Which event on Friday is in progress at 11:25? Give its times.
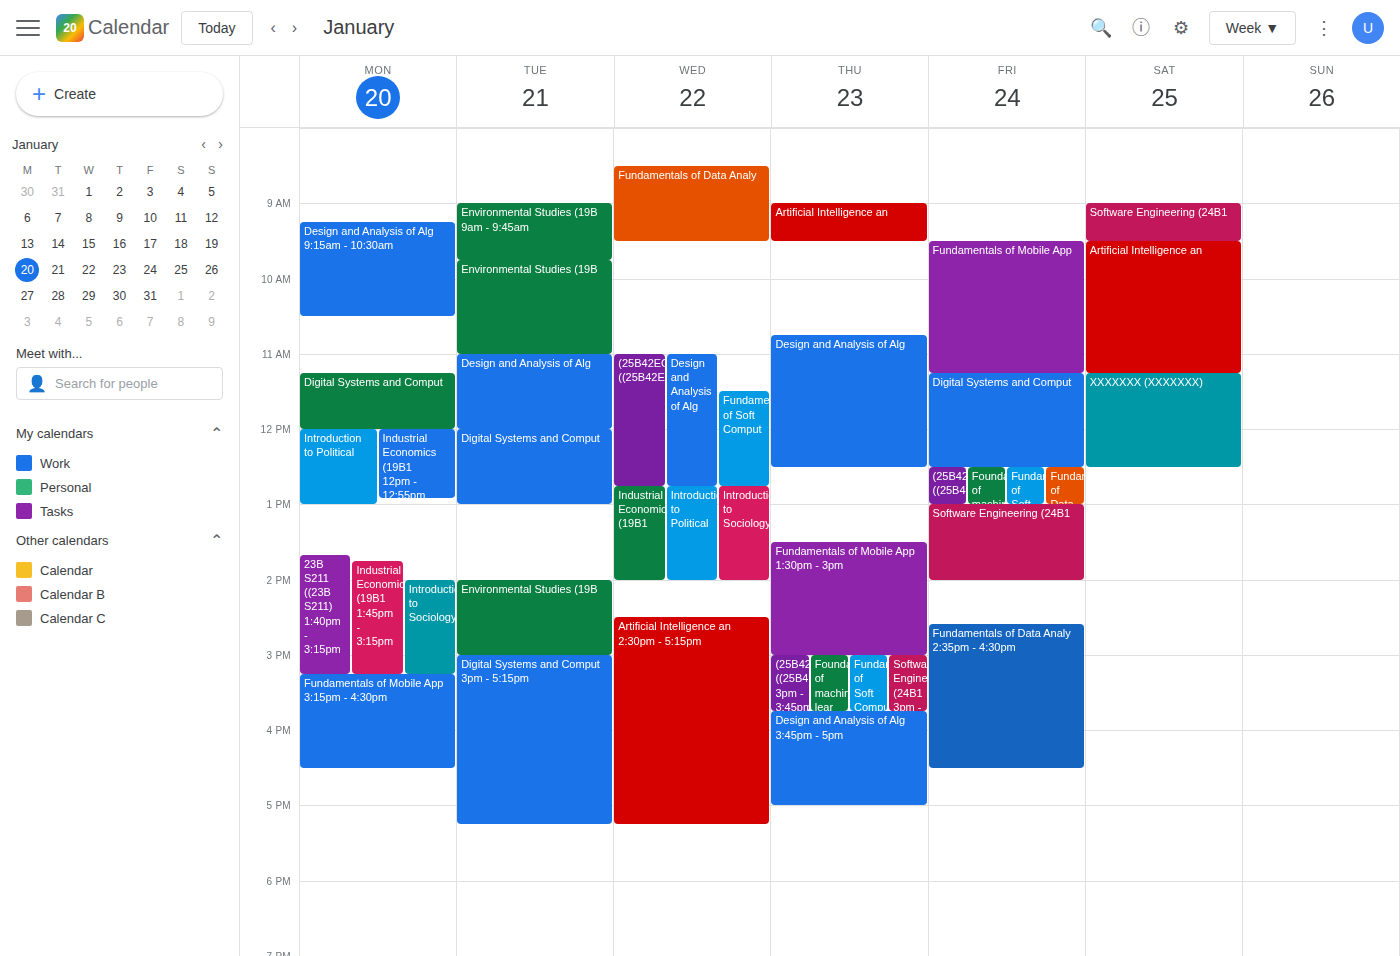
"Digital Systems and Comput", 11:15 to 12:30